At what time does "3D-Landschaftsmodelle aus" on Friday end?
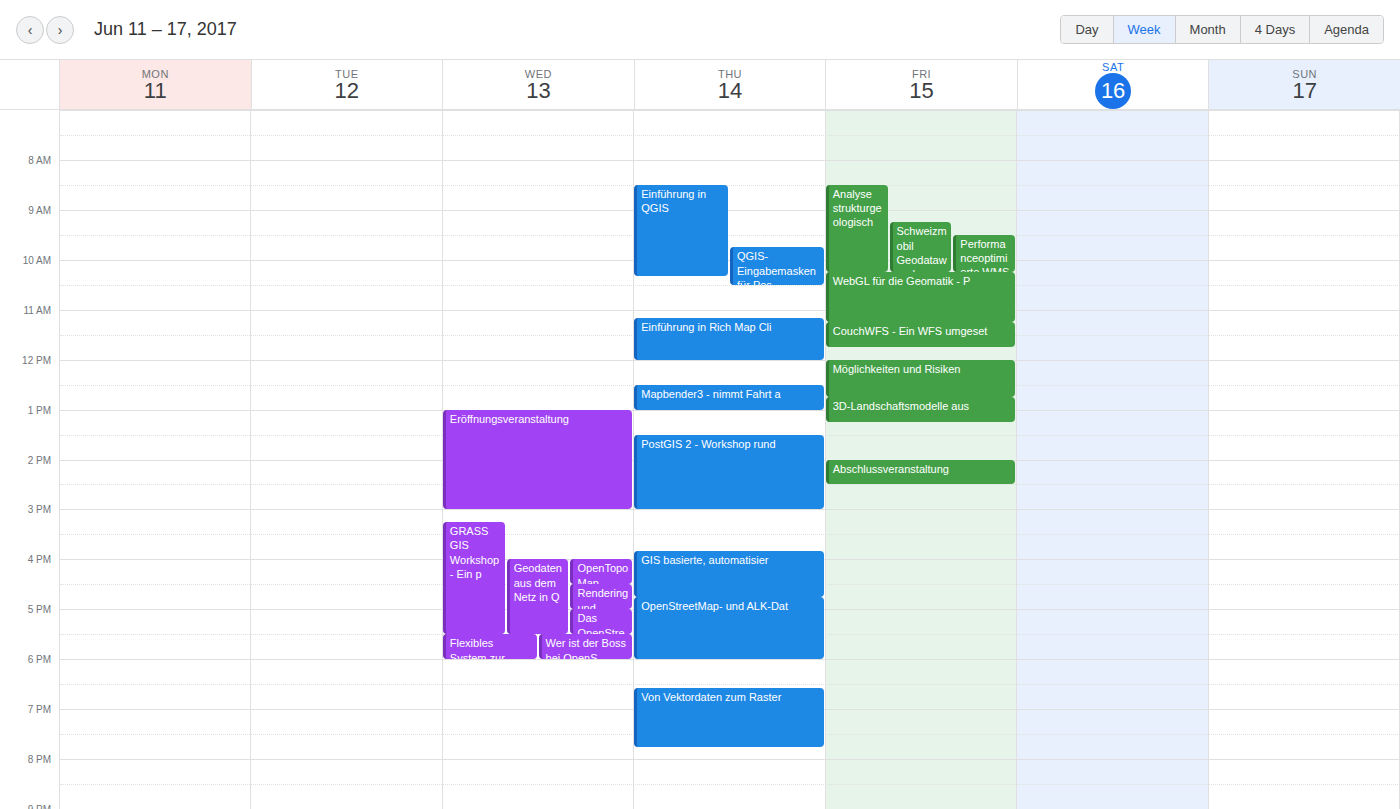
1:15 PM